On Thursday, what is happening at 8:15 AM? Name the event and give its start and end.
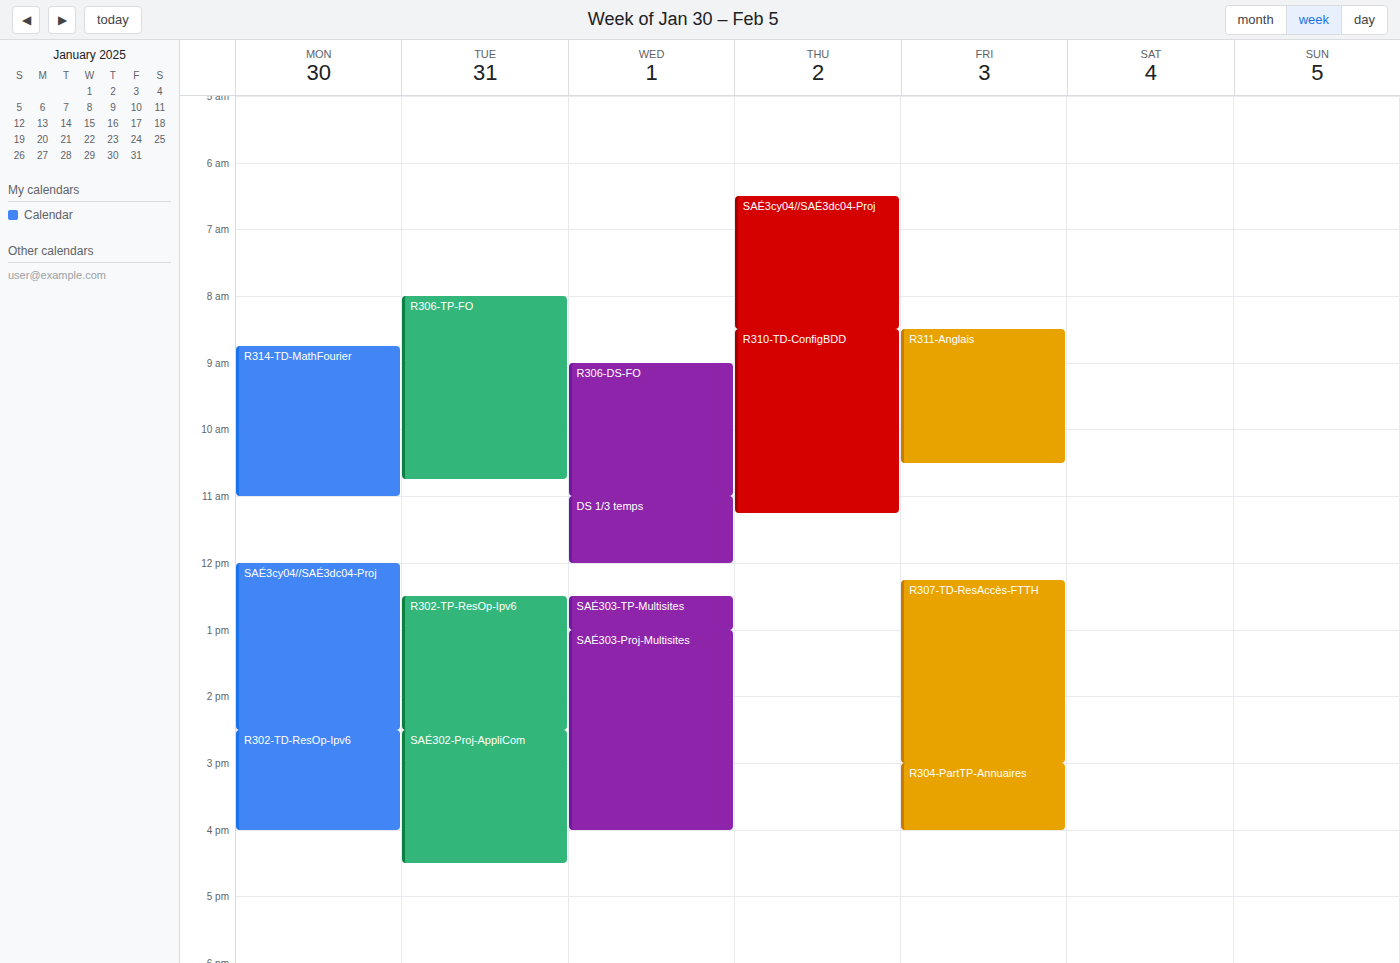
"SAÉ3cy04//SAÉ3dc04-Proj", 6:30 AM to 8:30 AM